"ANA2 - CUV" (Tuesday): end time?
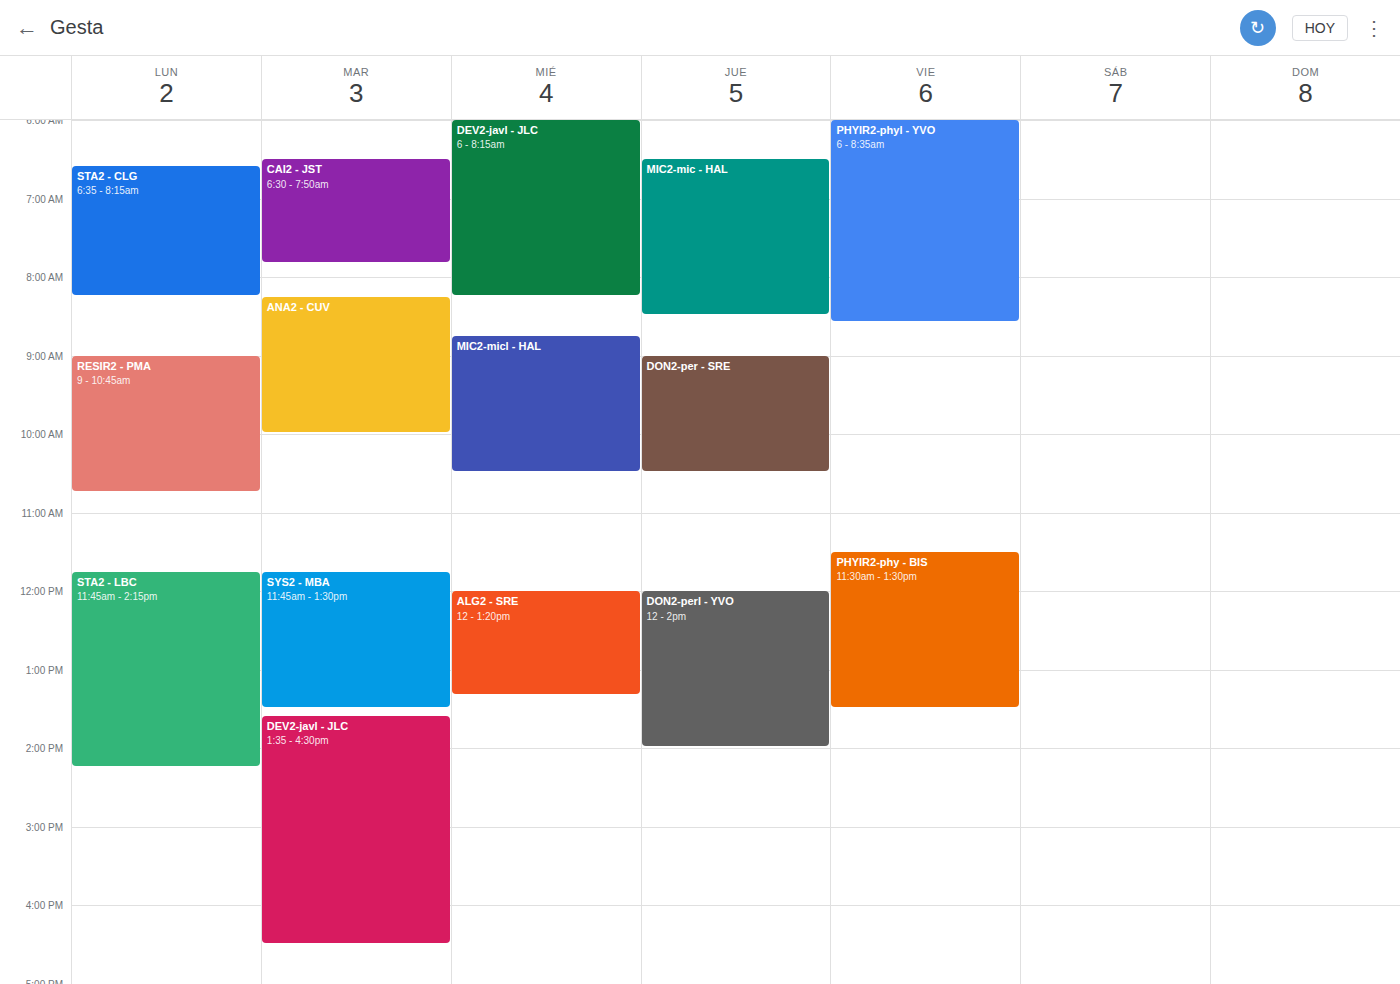
10:00